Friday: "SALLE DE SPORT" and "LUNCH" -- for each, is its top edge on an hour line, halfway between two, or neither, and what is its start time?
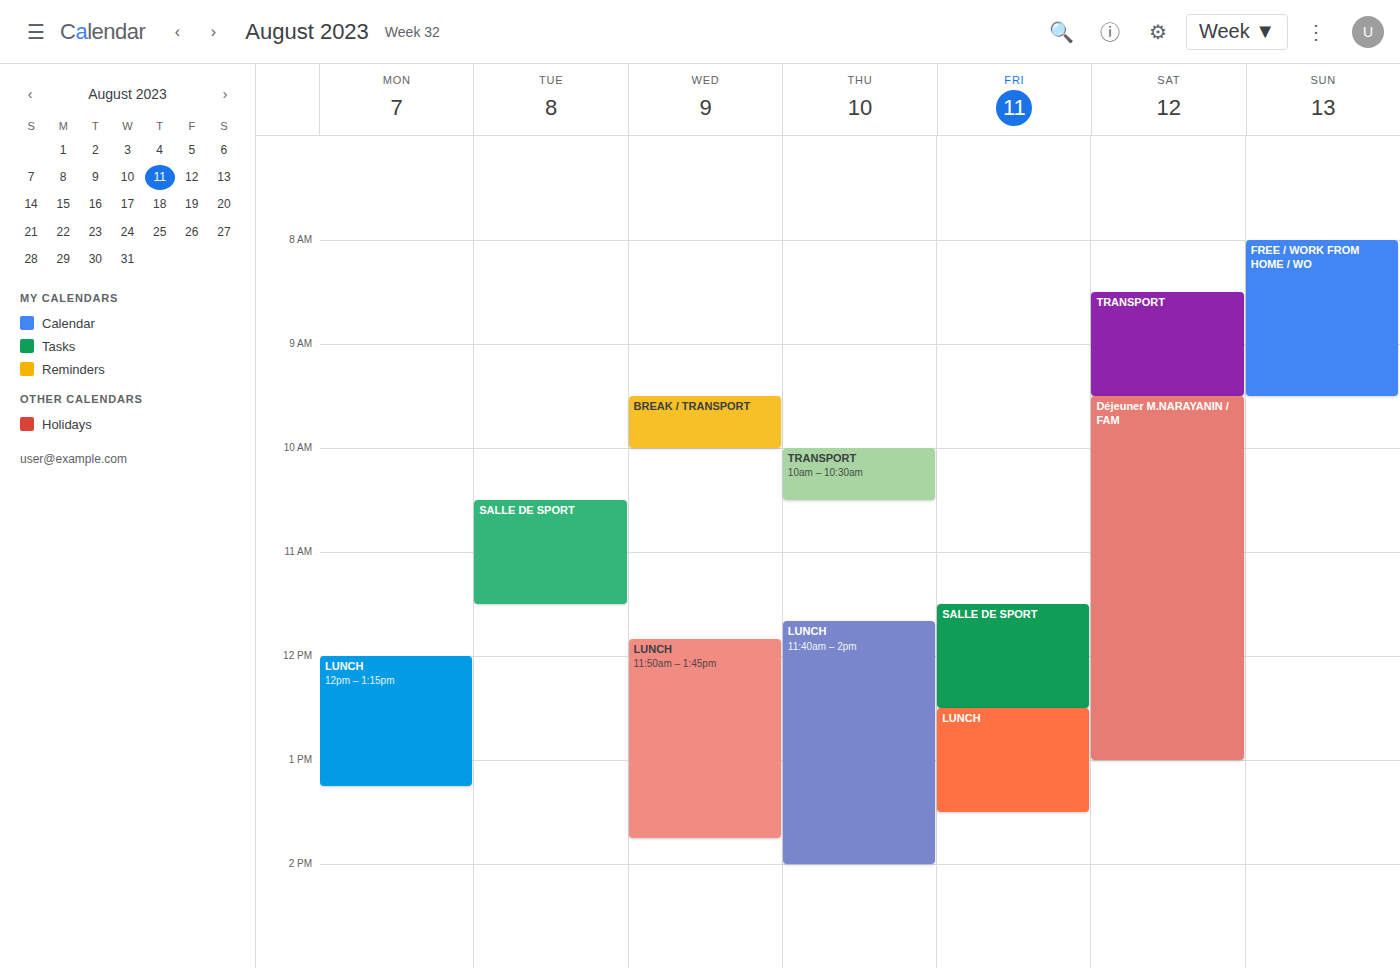
"SALLE DE SPORT": 11:30 AM, halfway between the 11 AM and 12 PM lines. "LUNCH": 12:30 PM, halfway between the 12 PM and 1 PM lines.